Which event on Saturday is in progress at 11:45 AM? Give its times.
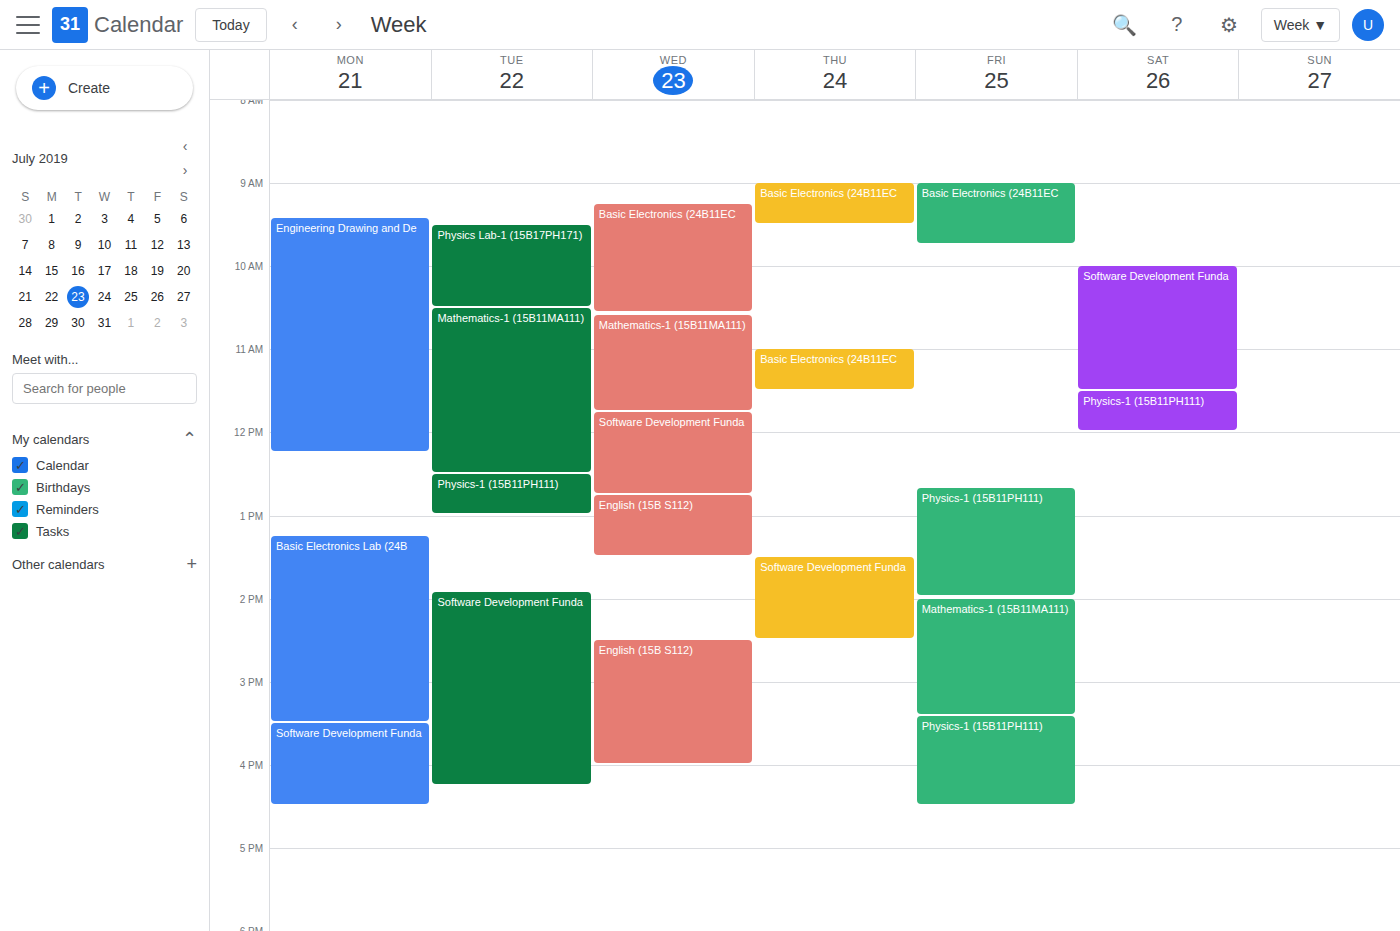
"Physics-1 (15B11PH111)", 11:30 AM to 12:00 PM